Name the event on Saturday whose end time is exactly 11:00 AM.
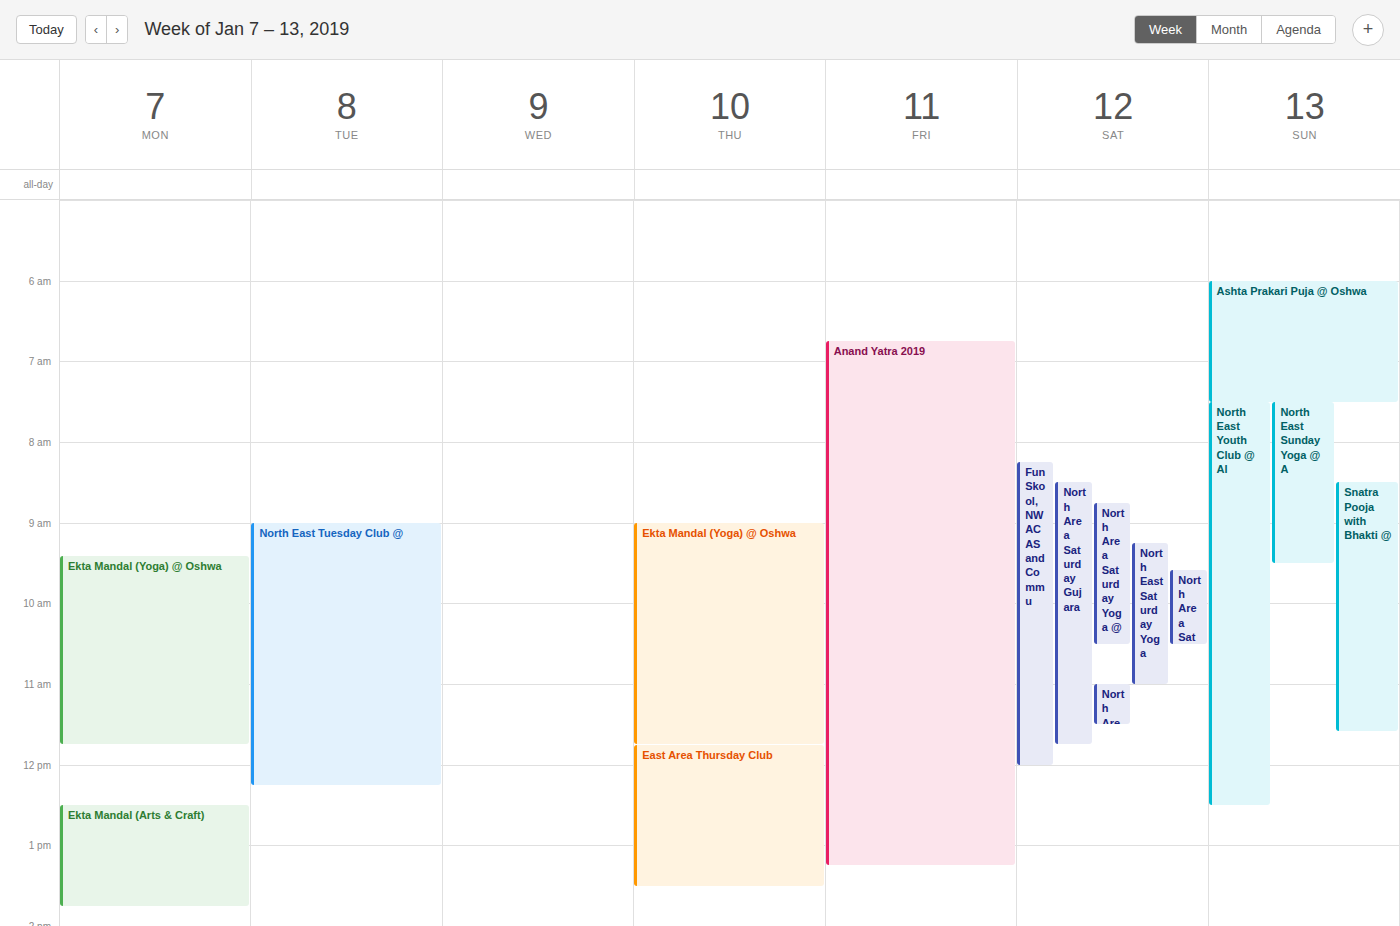
"North East Saturday Yoga"